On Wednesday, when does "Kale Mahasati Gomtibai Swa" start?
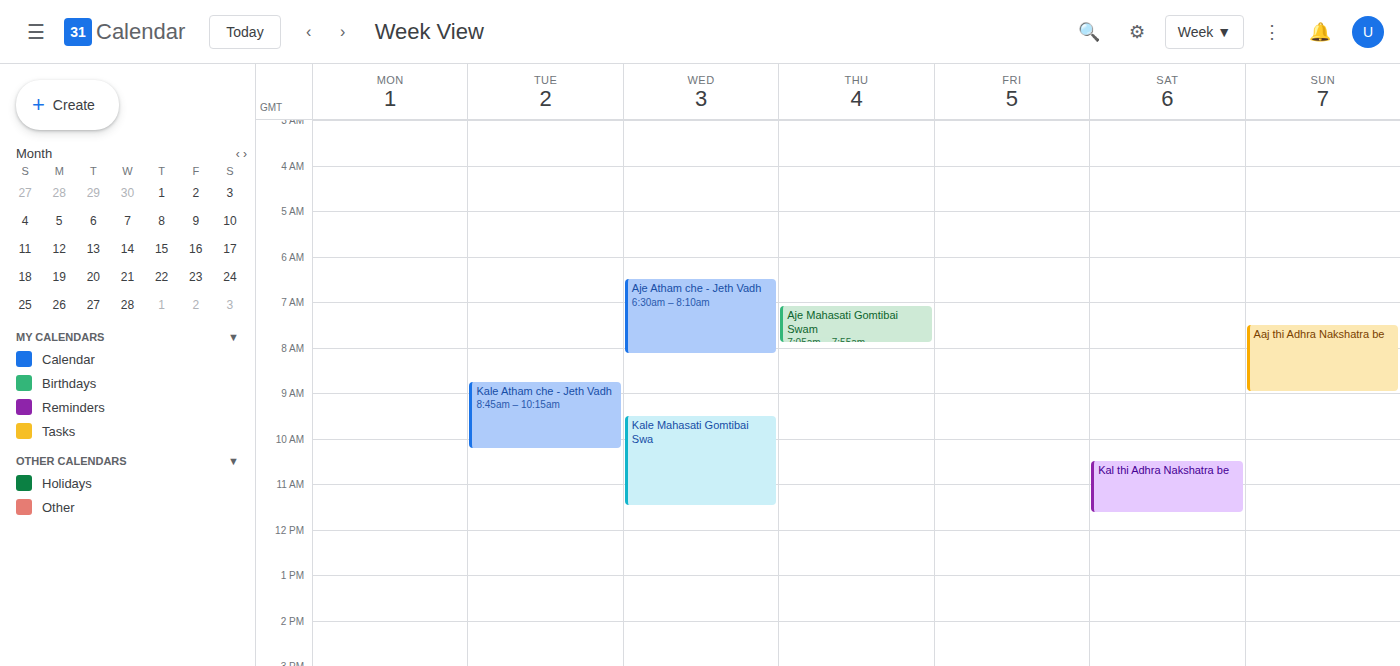
9:30 AM